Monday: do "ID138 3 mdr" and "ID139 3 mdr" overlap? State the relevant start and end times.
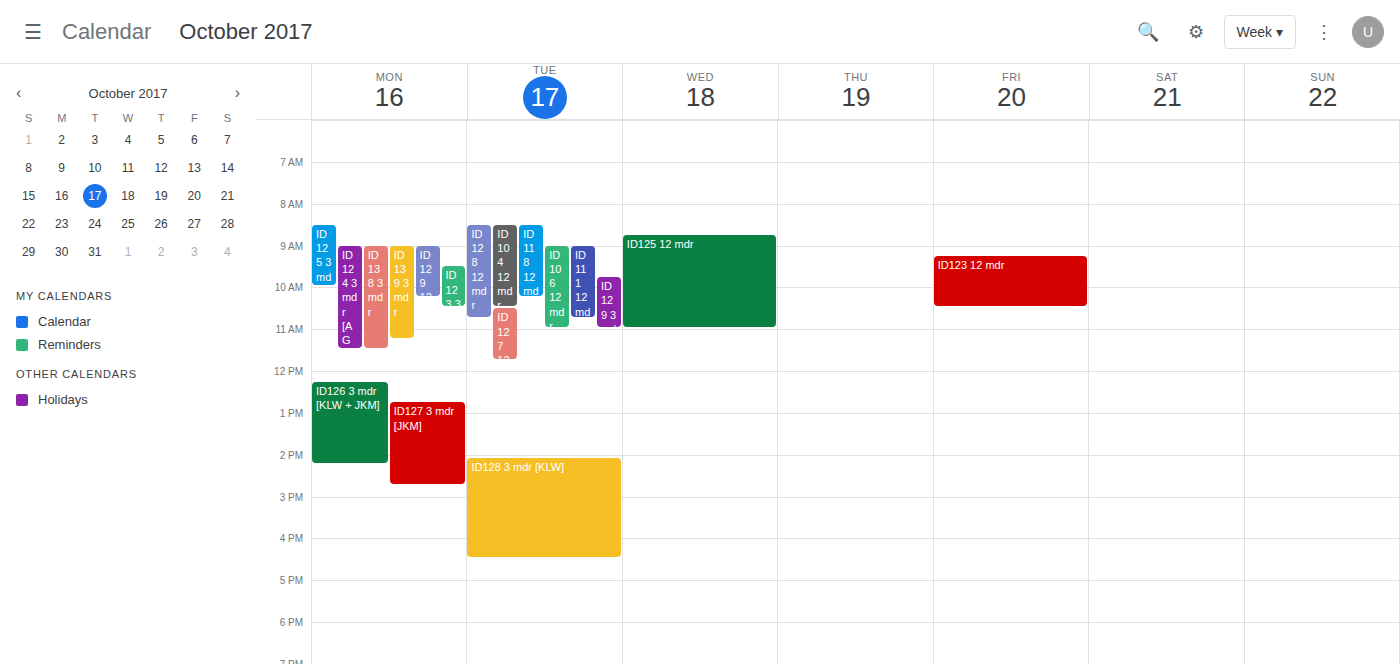
"ID138 3 mdr" starts at 9:00 AM, before "ID139 3 mdr" ends at 11:15 AM -- they overlap.